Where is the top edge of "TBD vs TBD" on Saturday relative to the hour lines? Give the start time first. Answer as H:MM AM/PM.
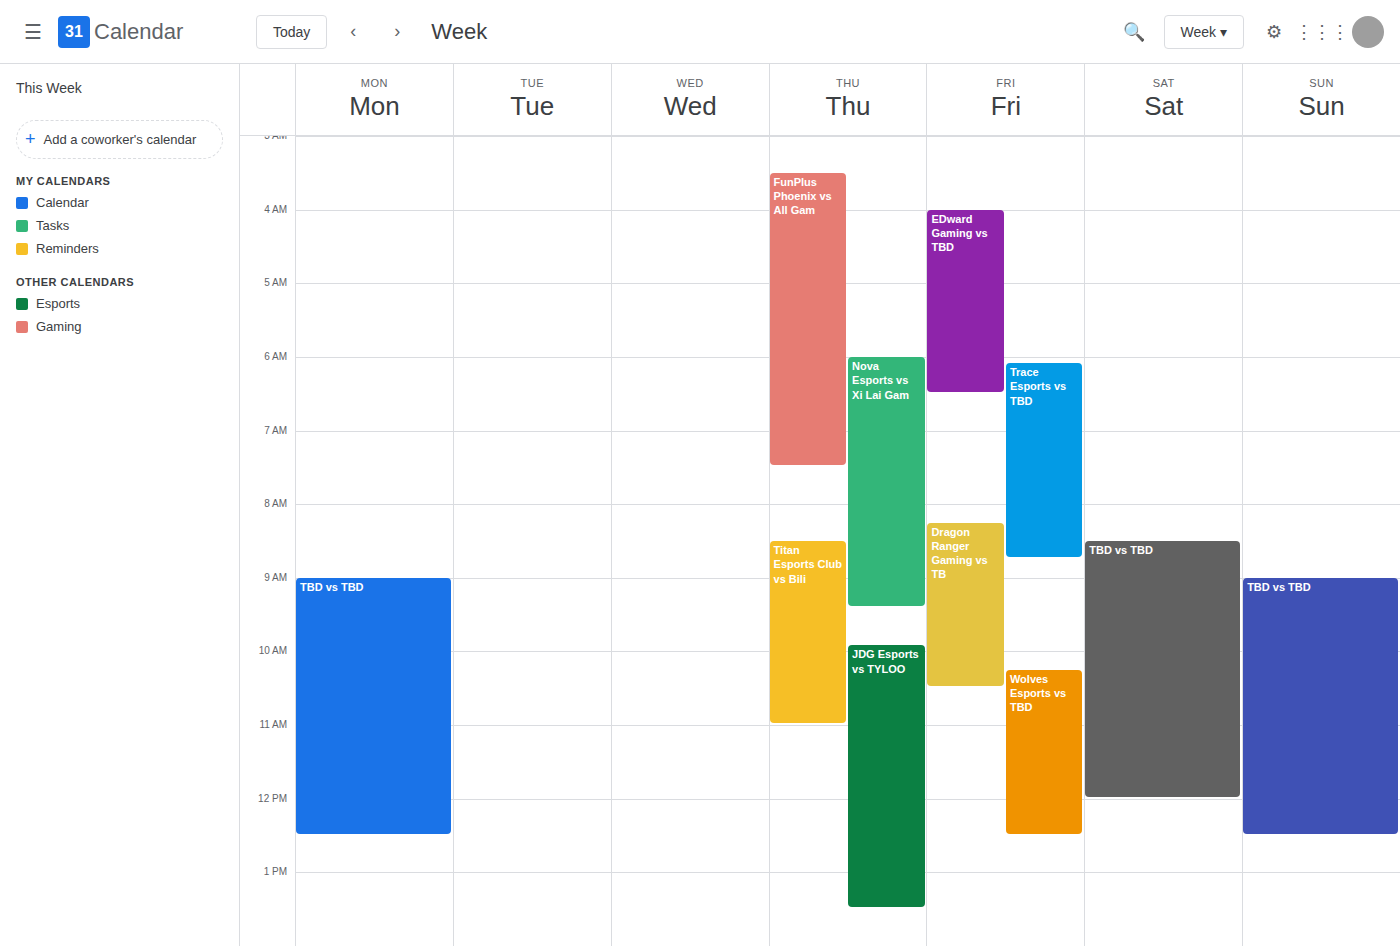
8:30 AM -- halfway between the 8 AM and 9 AM lines.